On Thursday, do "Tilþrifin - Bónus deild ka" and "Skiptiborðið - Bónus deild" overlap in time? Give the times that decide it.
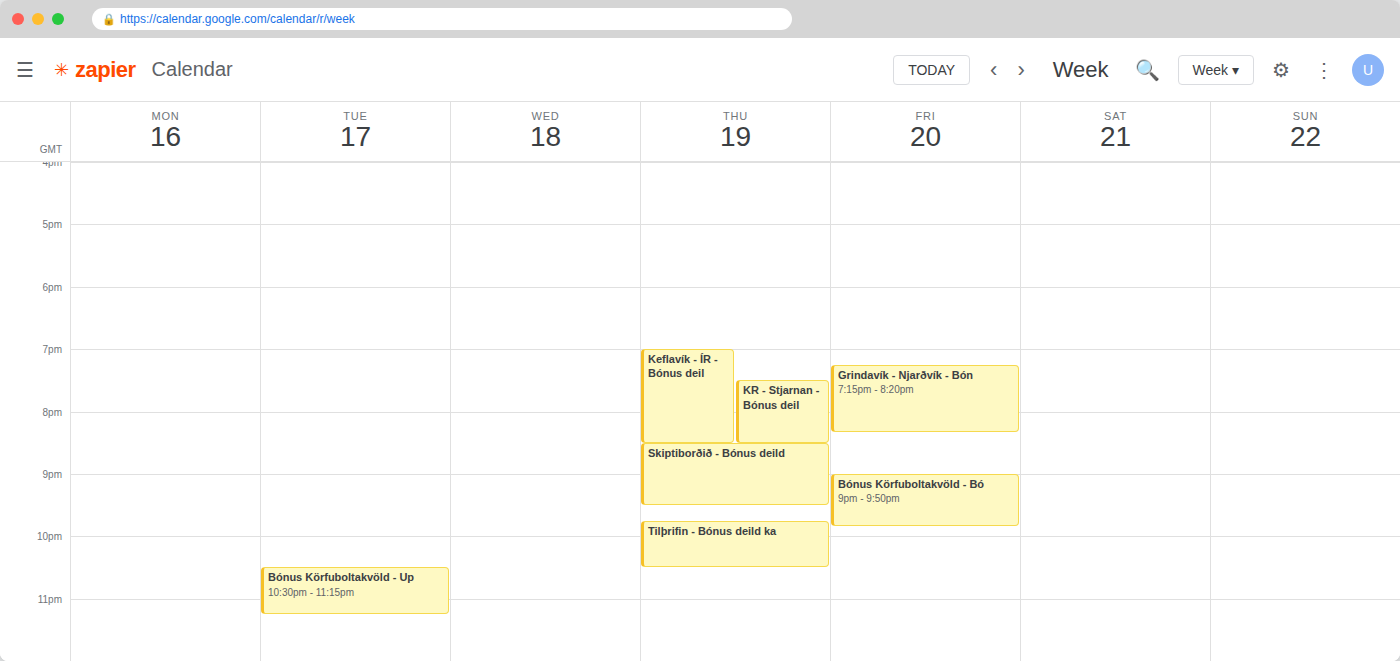
"Skiptiborðið - Bónus deild" ends at 21:30 and "Tilþrifin - Bónus deild ka" starts at 21:45 -- no overlap.